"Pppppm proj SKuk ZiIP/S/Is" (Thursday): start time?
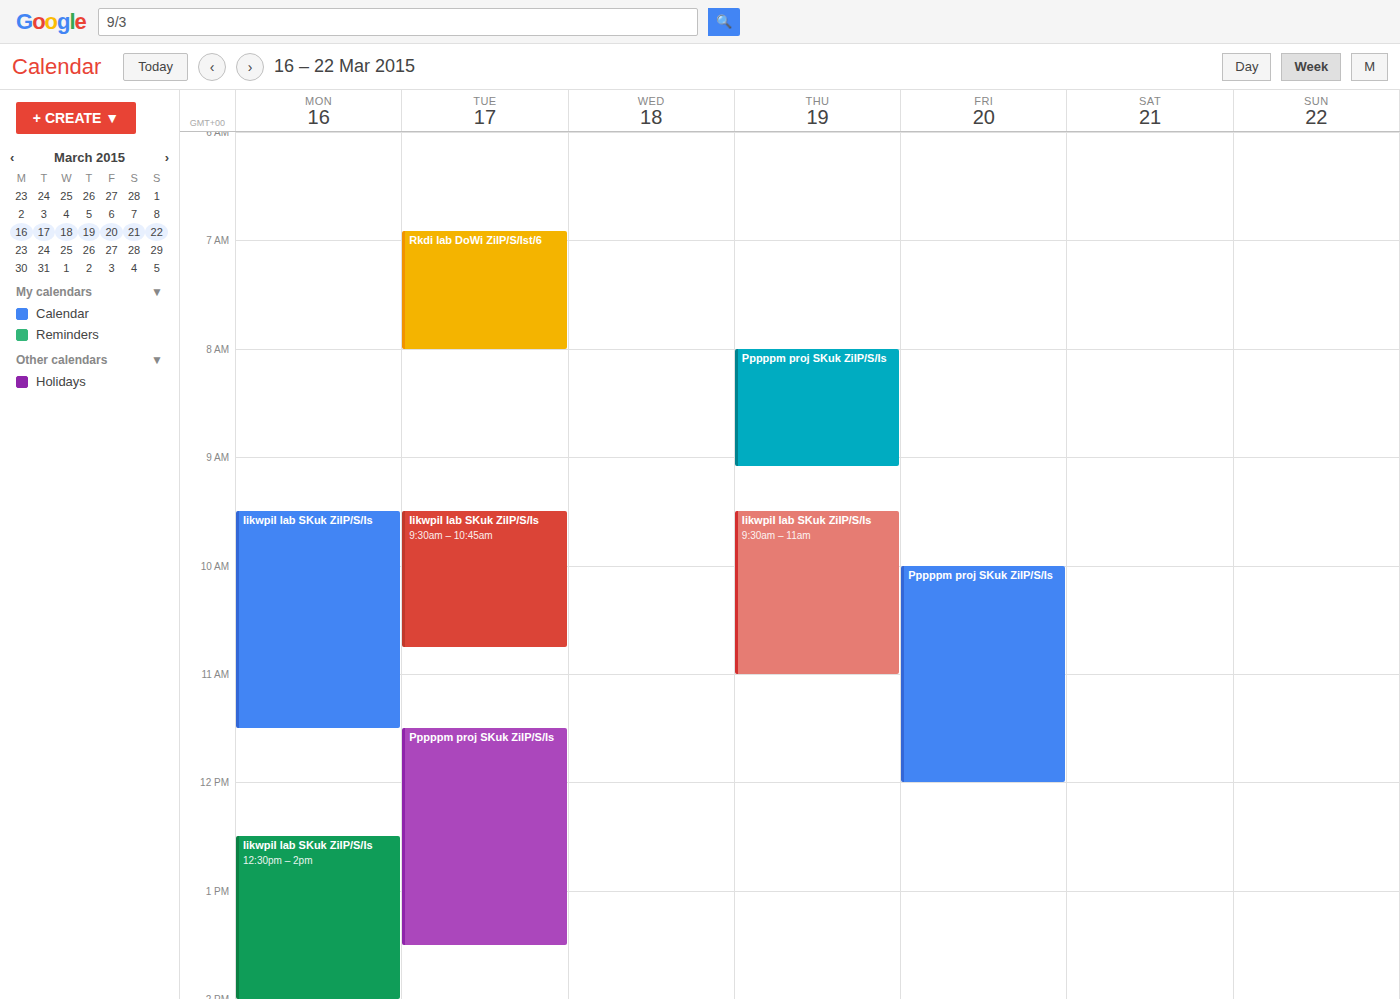
08:00